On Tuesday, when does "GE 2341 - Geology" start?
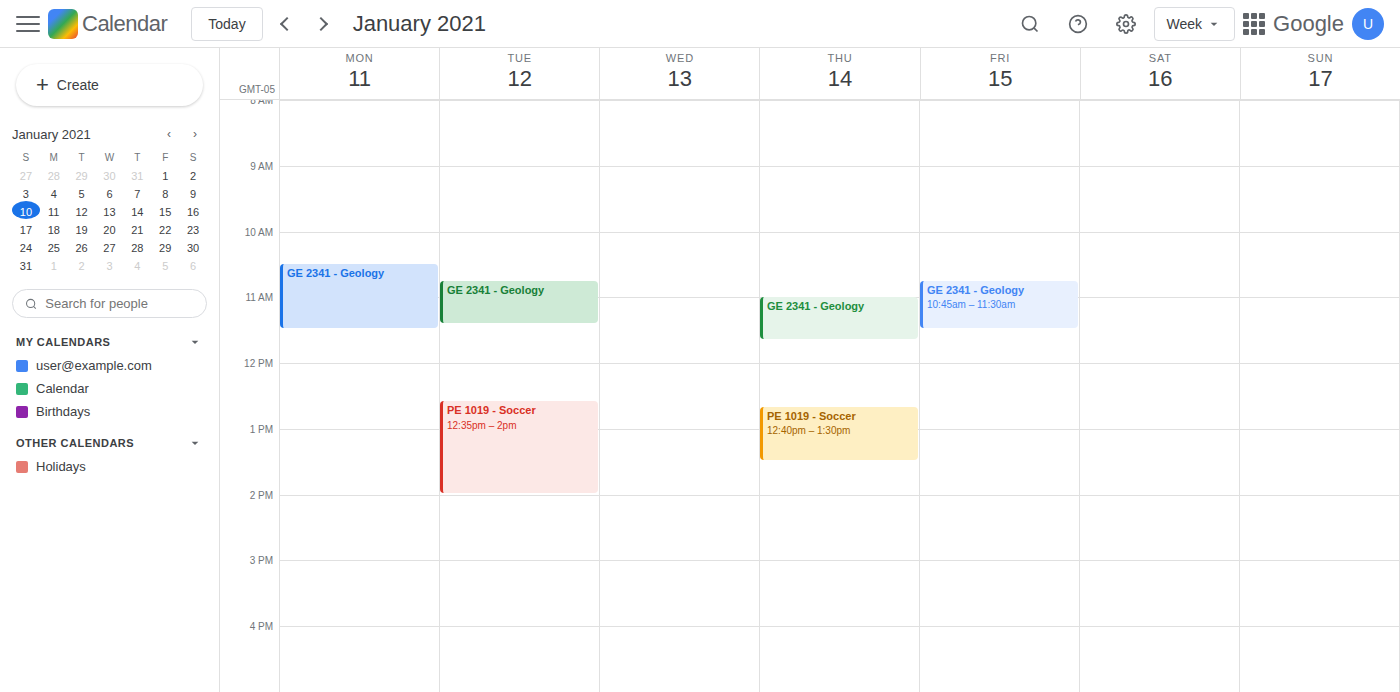
10:45 AM